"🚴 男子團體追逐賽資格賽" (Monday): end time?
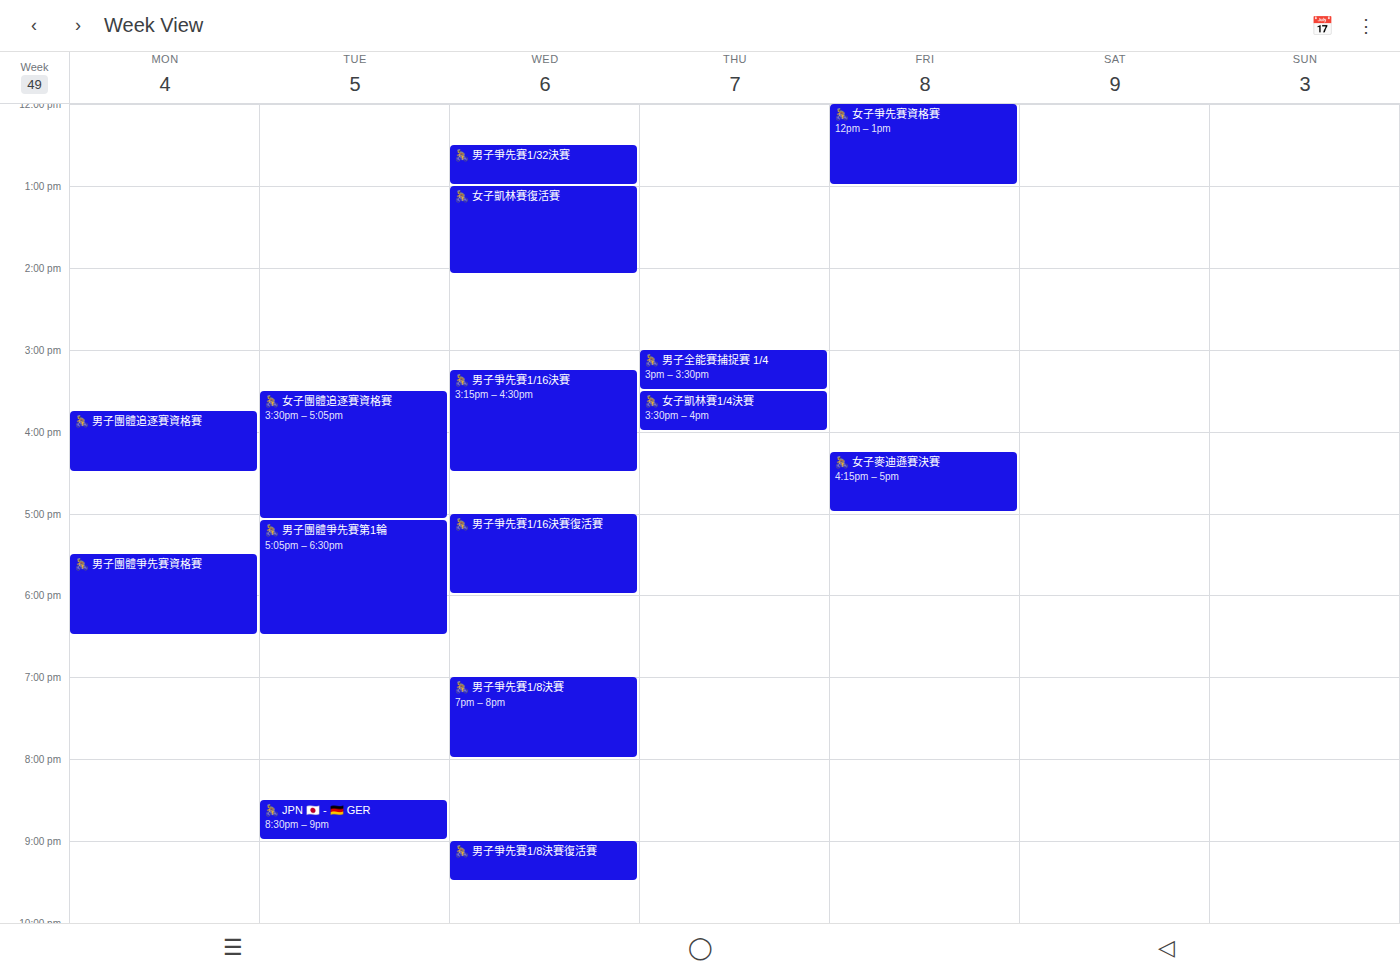
4:30 PM